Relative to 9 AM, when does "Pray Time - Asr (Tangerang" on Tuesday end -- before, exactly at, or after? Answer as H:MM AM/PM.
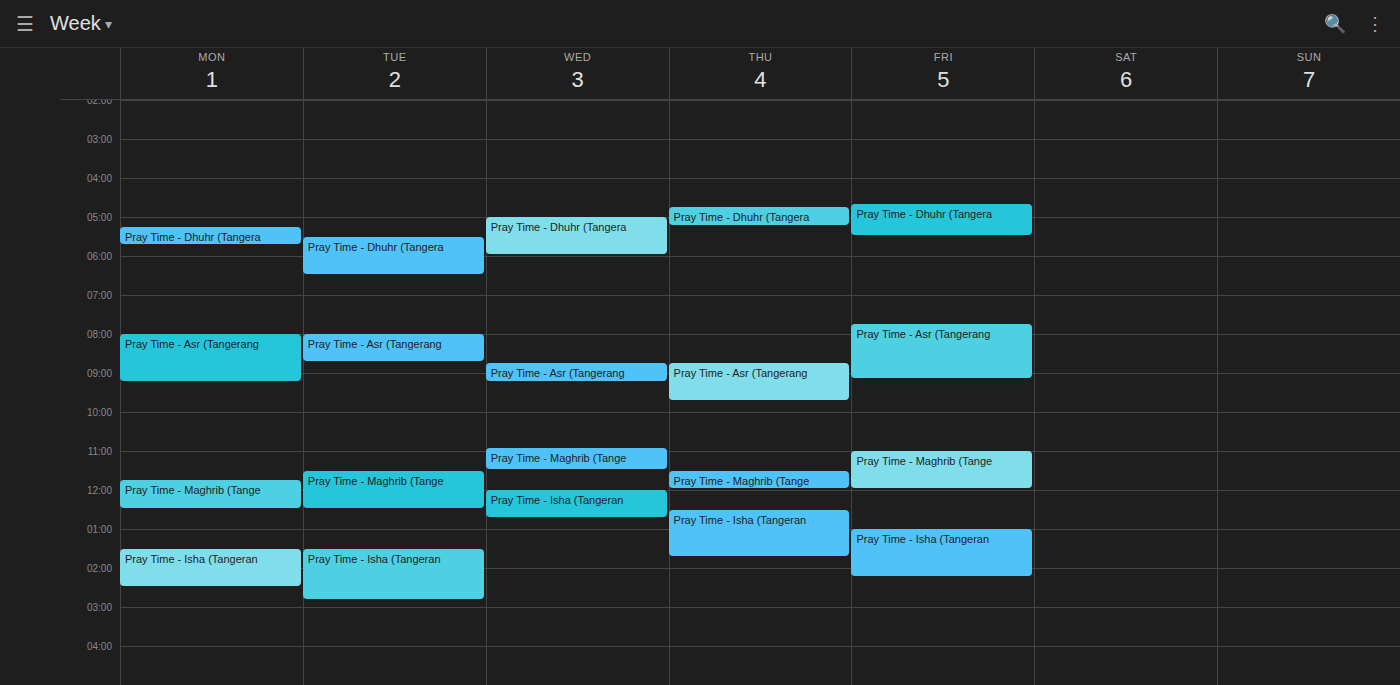
8:45 AM -- before 9 AM, 15 minutes above the 9 AM line.